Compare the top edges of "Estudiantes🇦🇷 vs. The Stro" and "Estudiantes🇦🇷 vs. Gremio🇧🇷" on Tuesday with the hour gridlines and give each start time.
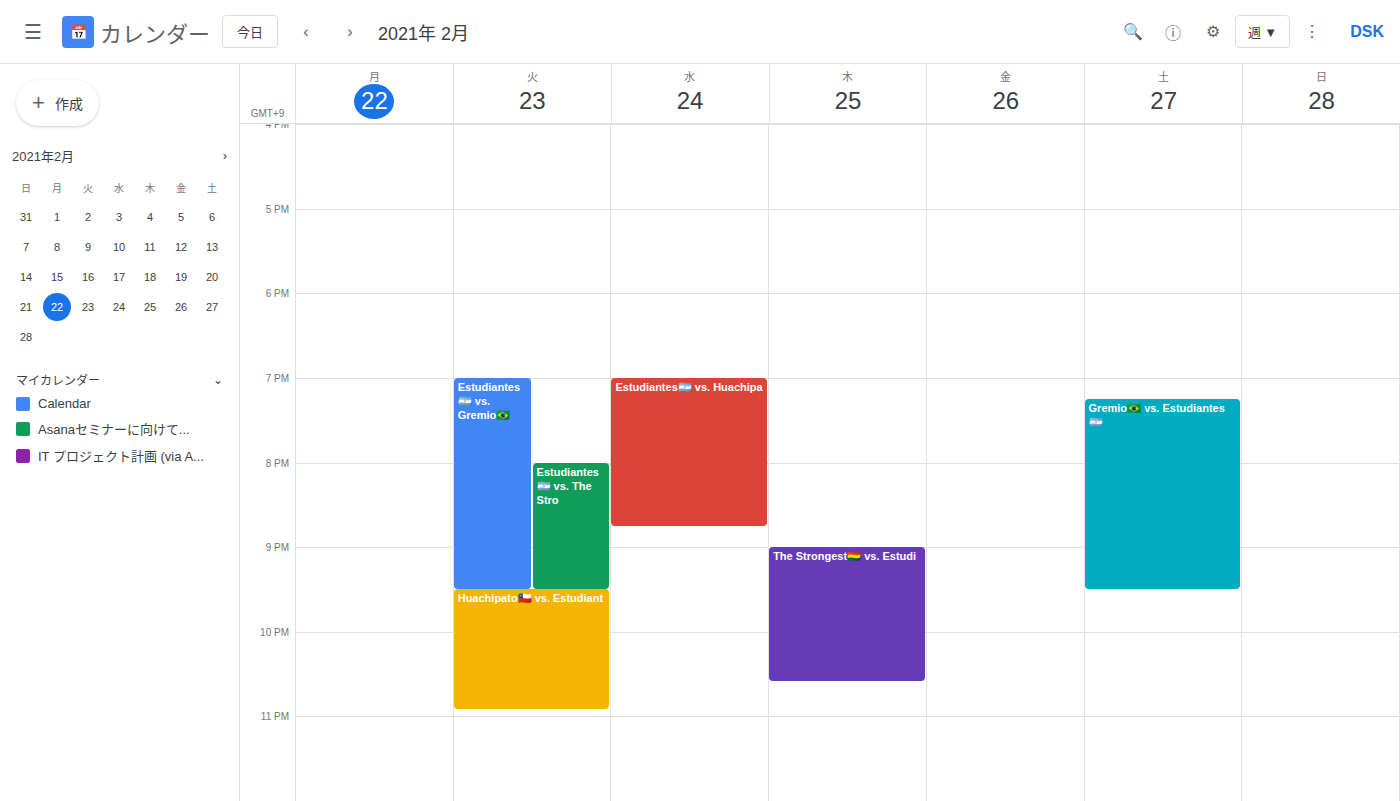
"Estudiantes🇦🇷 vs. The Stro": 8:00 PM, exactly on the 8 PM line. "Estudiantes🇦🇷 vs. Gremio🇧🇷": 7:00 PM, exactly on the 7 PM line.